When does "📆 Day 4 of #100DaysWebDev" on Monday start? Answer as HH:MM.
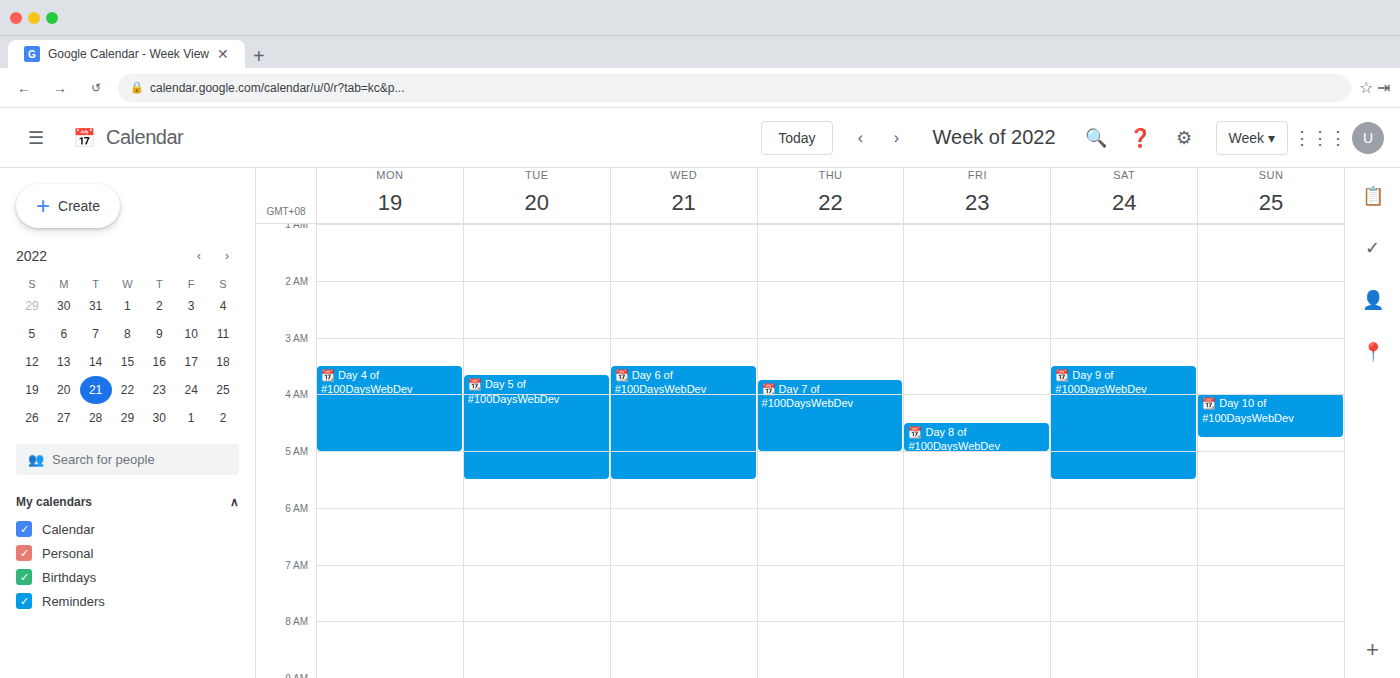
03:30